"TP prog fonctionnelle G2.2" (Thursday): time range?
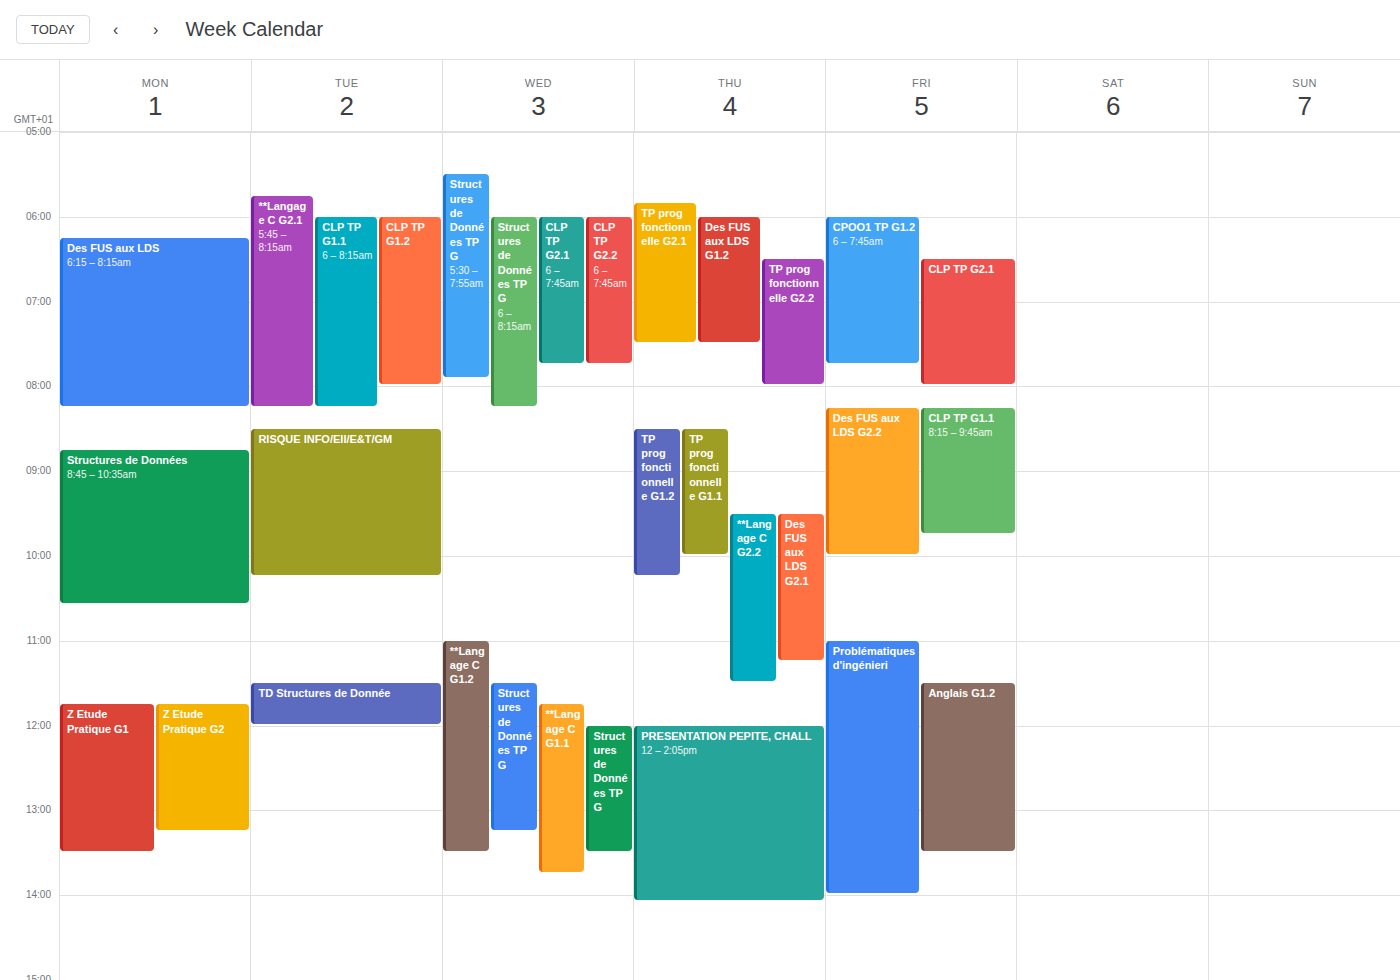
06:30 to 08:00